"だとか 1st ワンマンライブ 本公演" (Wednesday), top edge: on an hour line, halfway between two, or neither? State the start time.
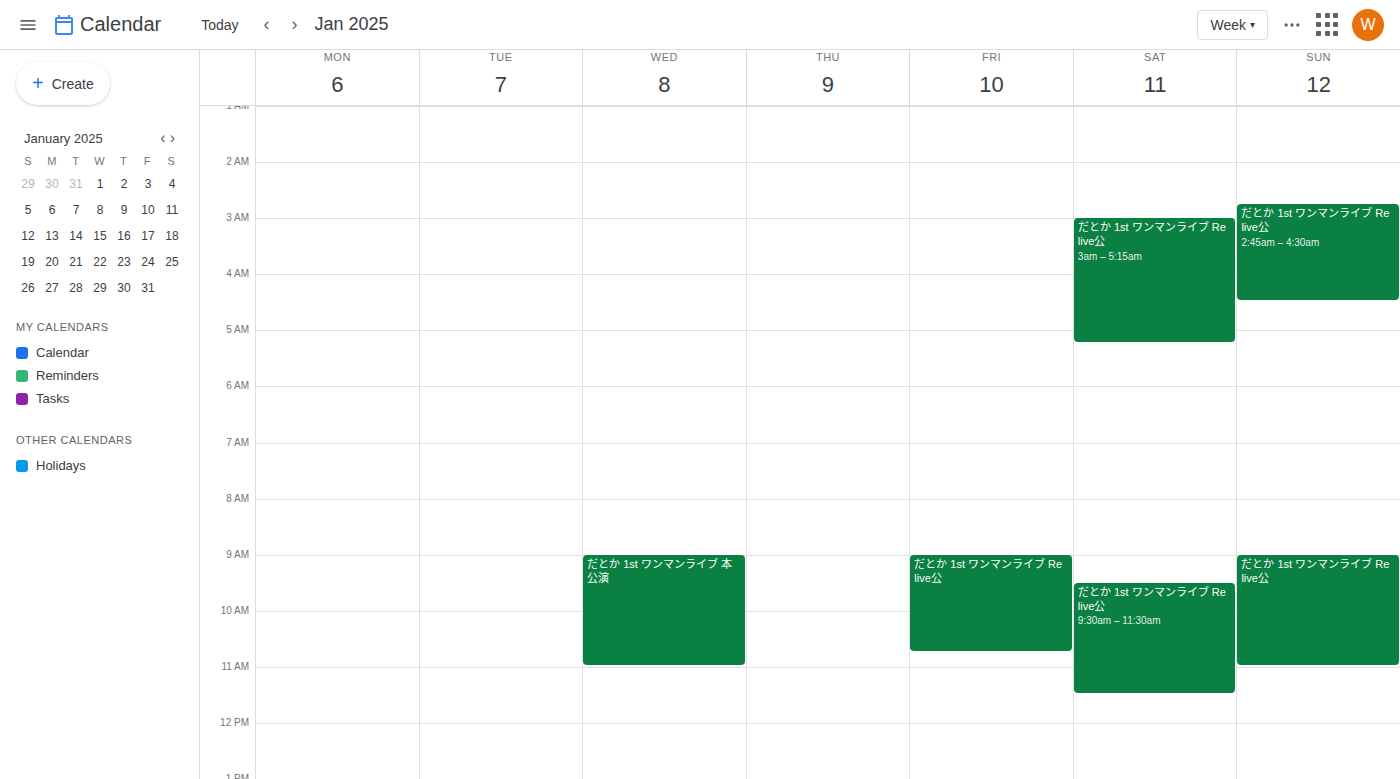
9:00 AM -- exactly on the 9 AM line.